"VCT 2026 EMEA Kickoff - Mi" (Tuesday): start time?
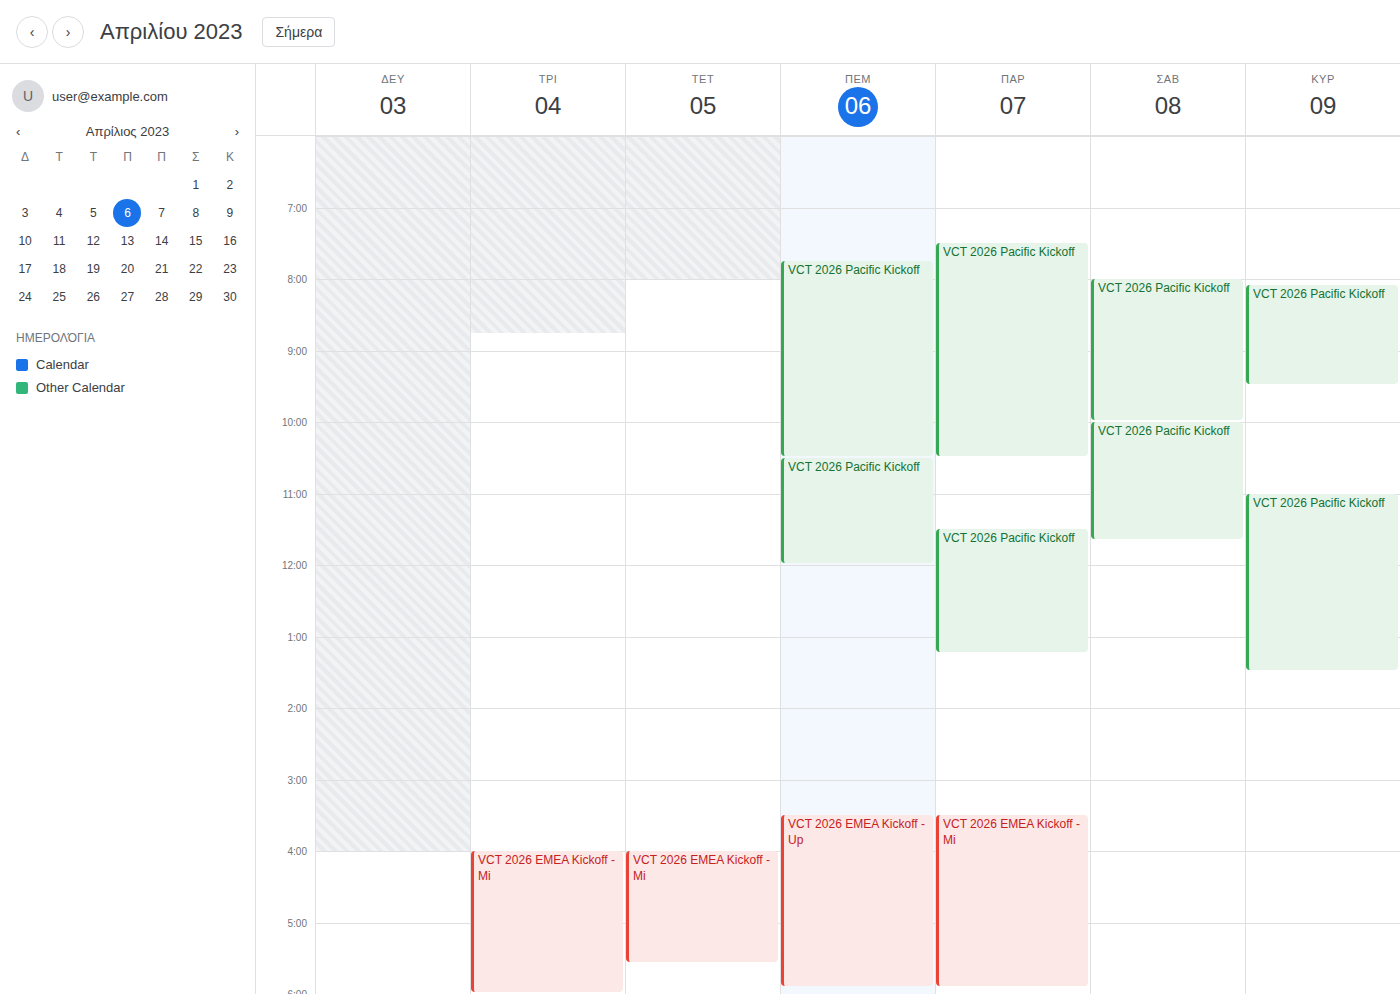
4:00 PM